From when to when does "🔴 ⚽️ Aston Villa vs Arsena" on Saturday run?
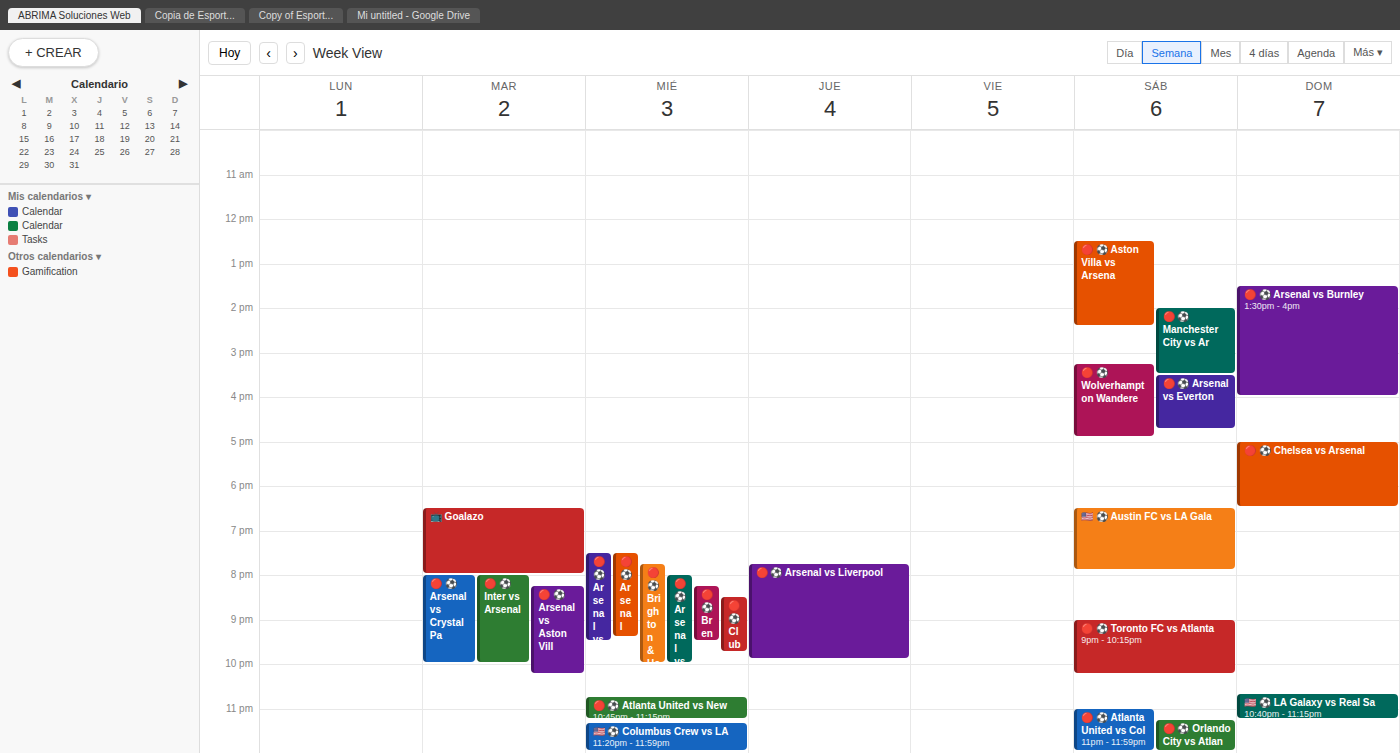
12:30 to 14:25